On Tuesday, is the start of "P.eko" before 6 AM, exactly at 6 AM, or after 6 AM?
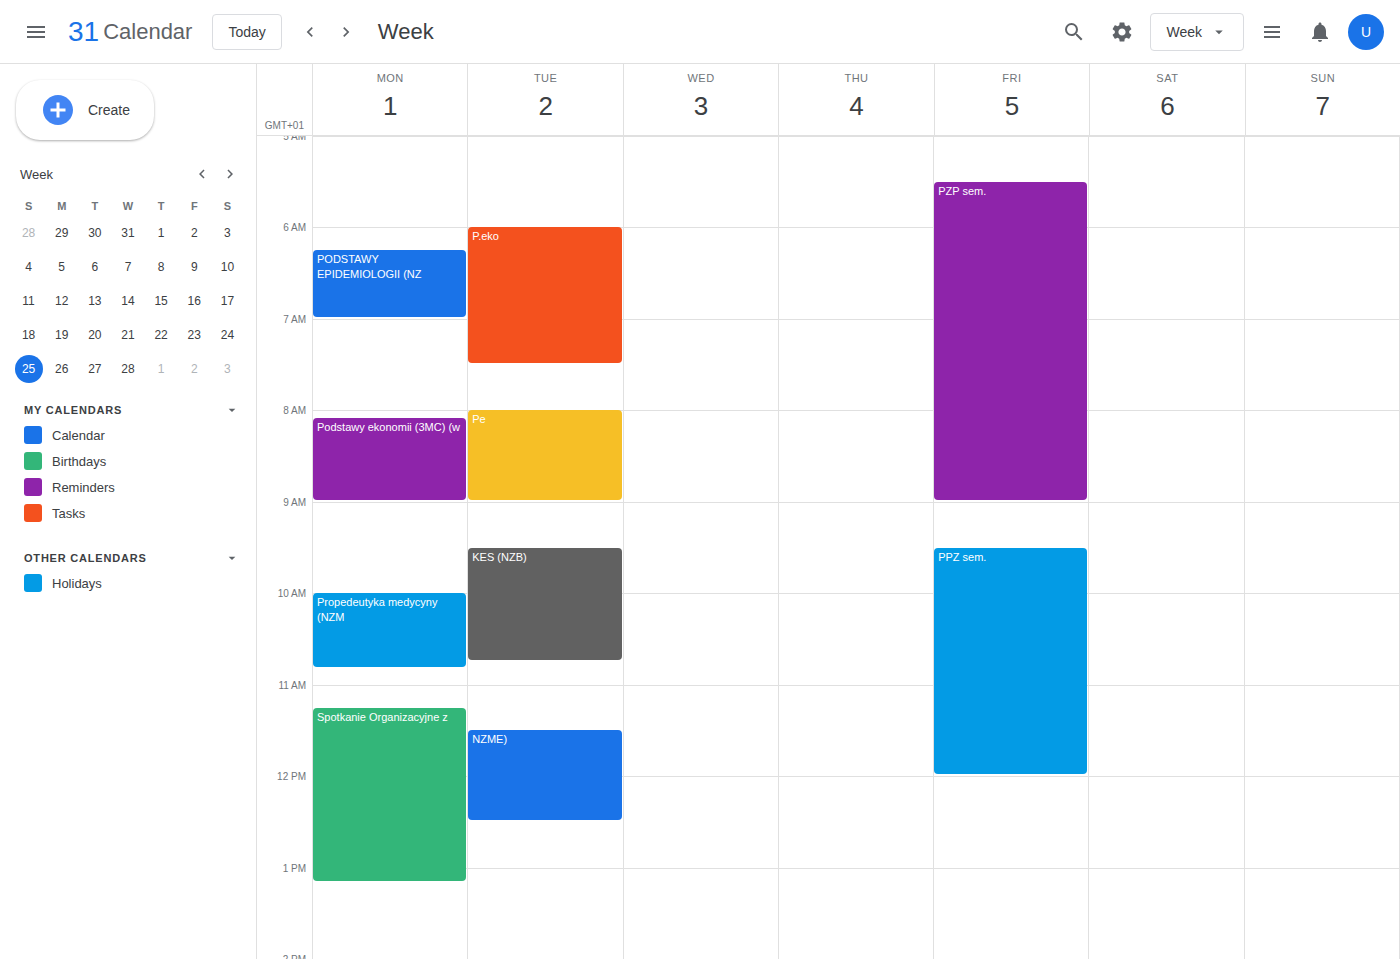
6:00 AM -- exactly at 6 AM, on the 6 AM line.